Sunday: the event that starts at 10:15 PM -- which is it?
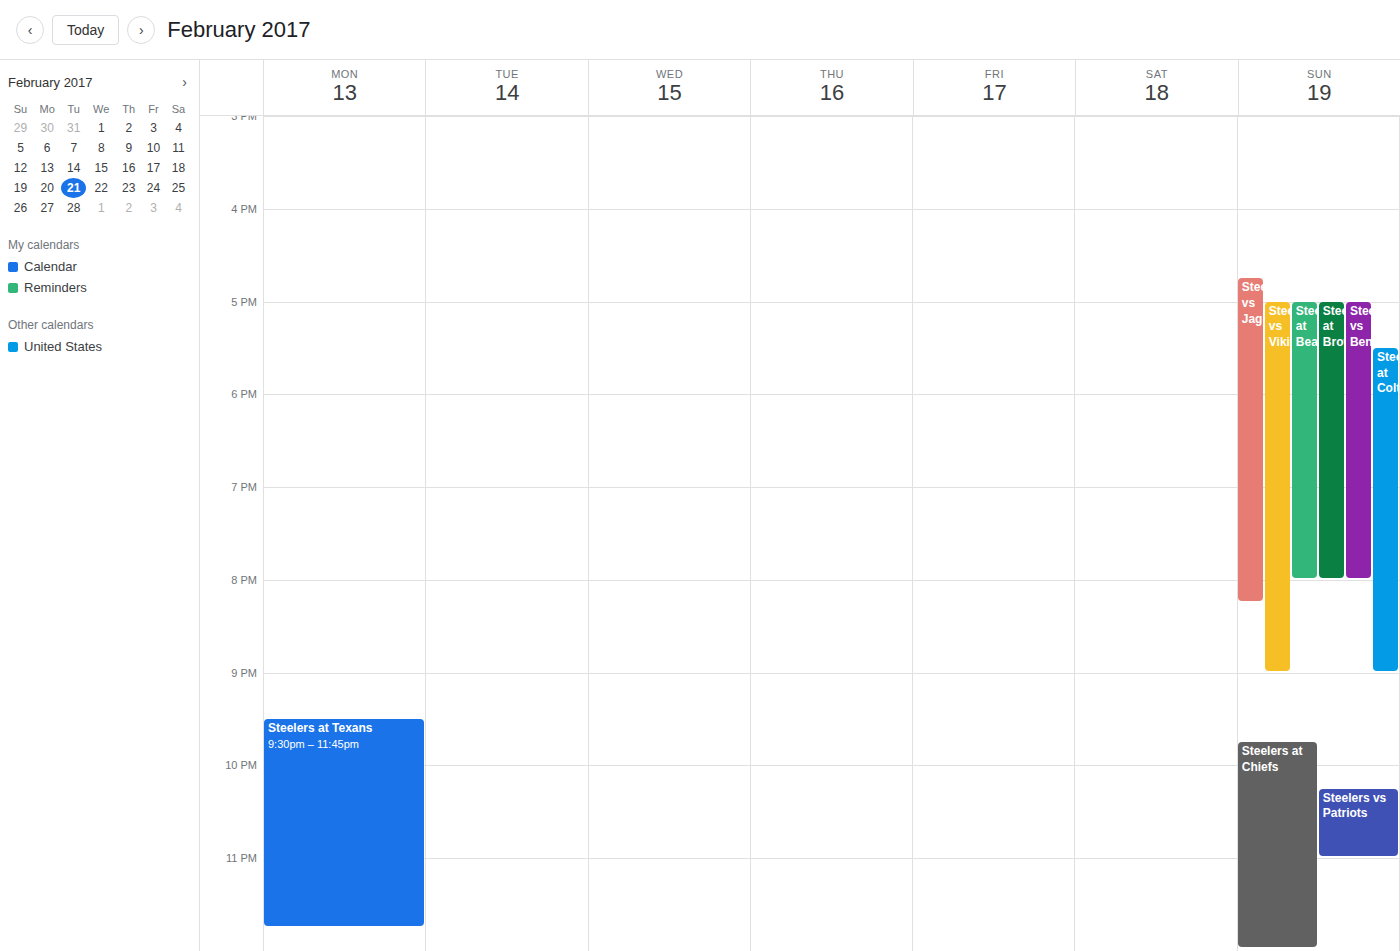
"Steelers vs Patriots"